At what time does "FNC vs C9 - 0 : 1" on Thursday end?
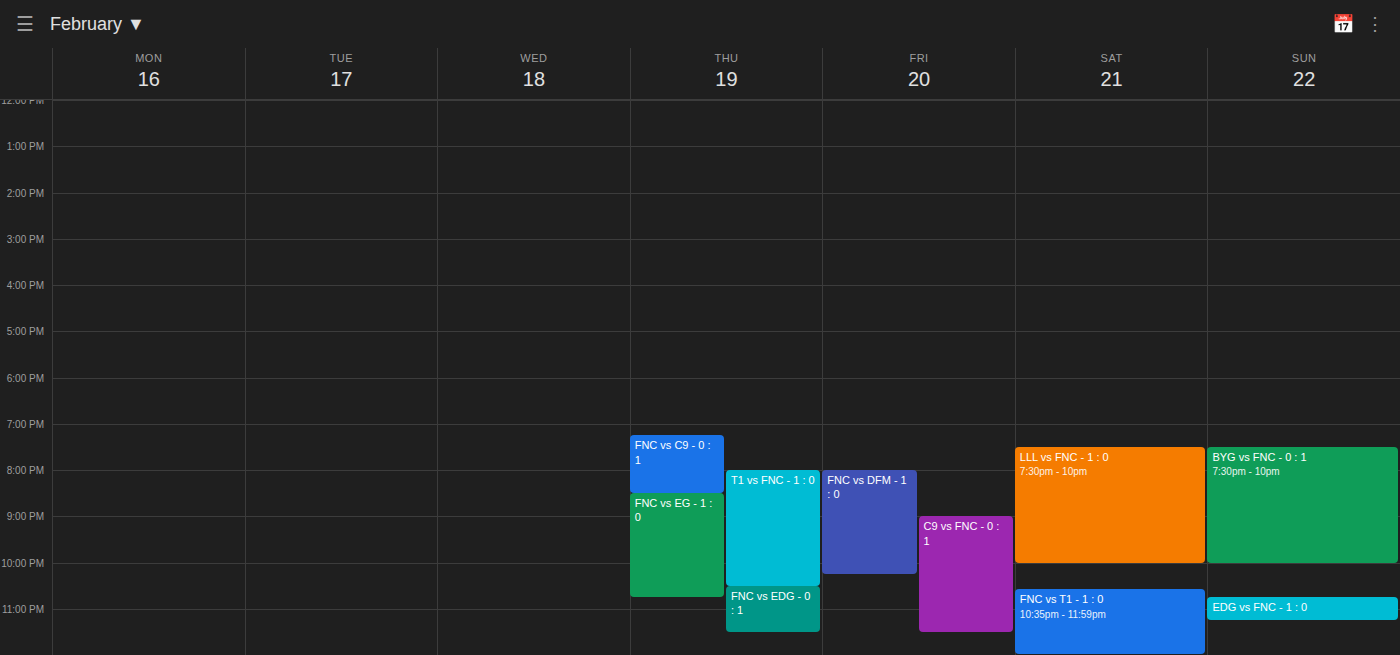
20:30